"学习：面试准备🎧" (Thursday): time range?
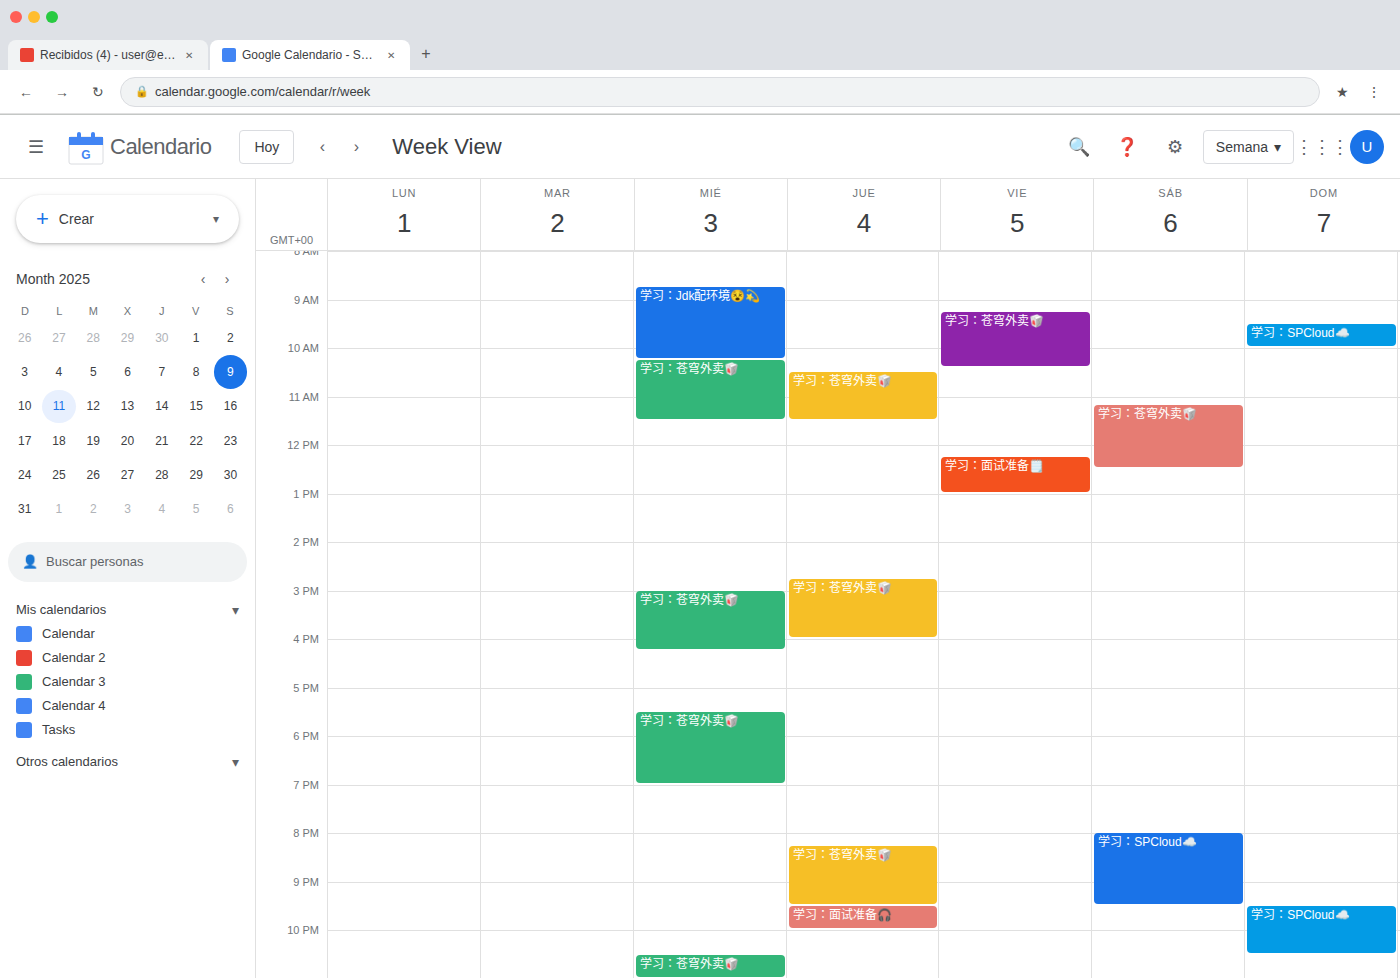
9:30 PM to 10:00 PM